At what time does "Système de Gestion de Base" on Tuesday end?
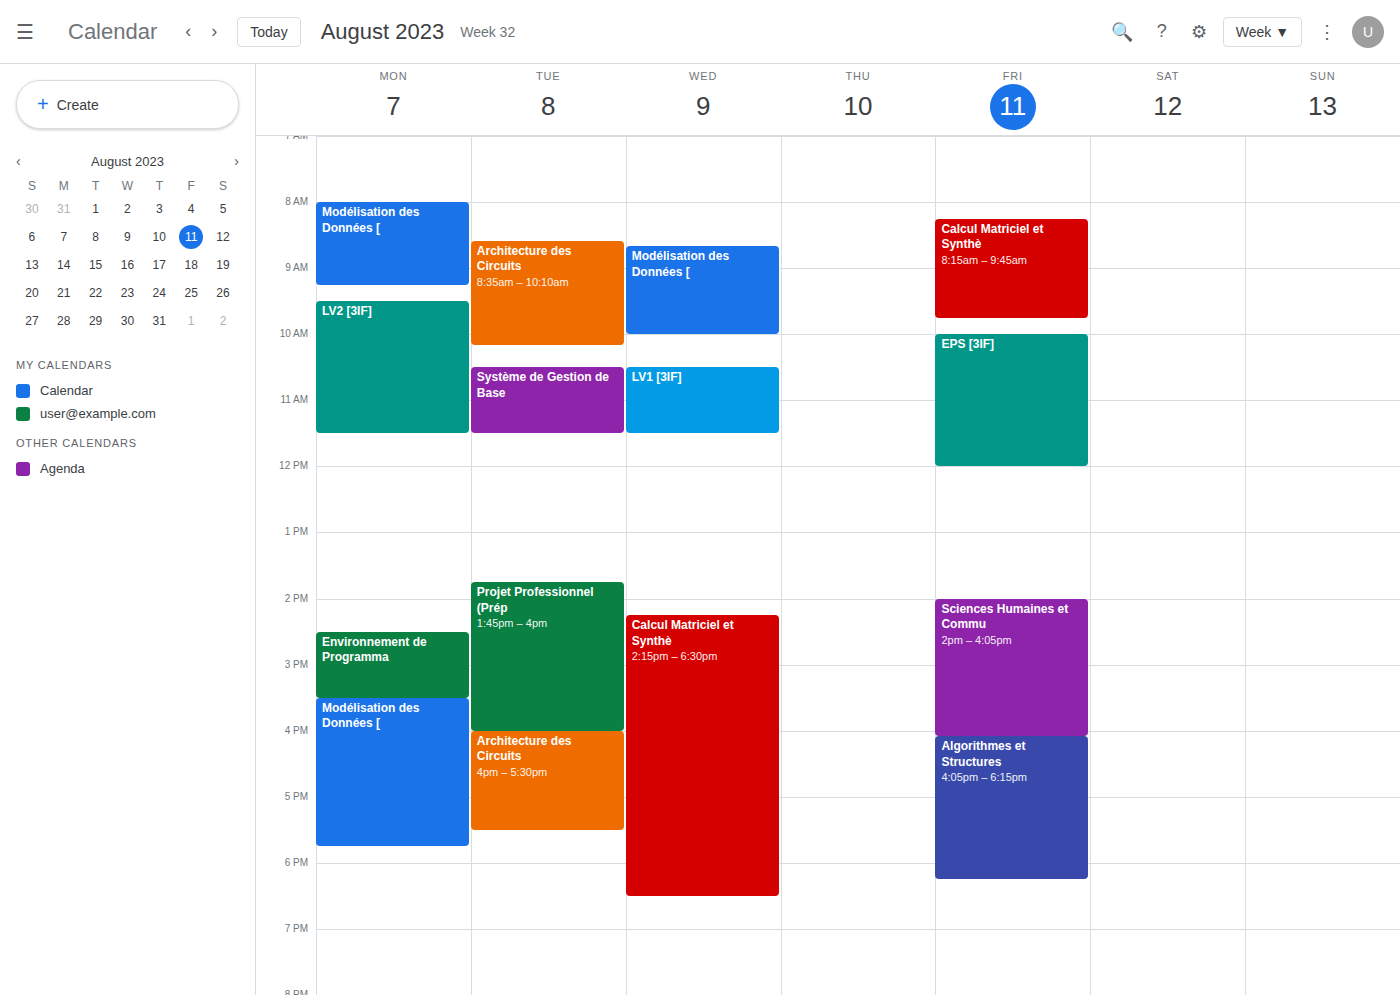
11:30 AM